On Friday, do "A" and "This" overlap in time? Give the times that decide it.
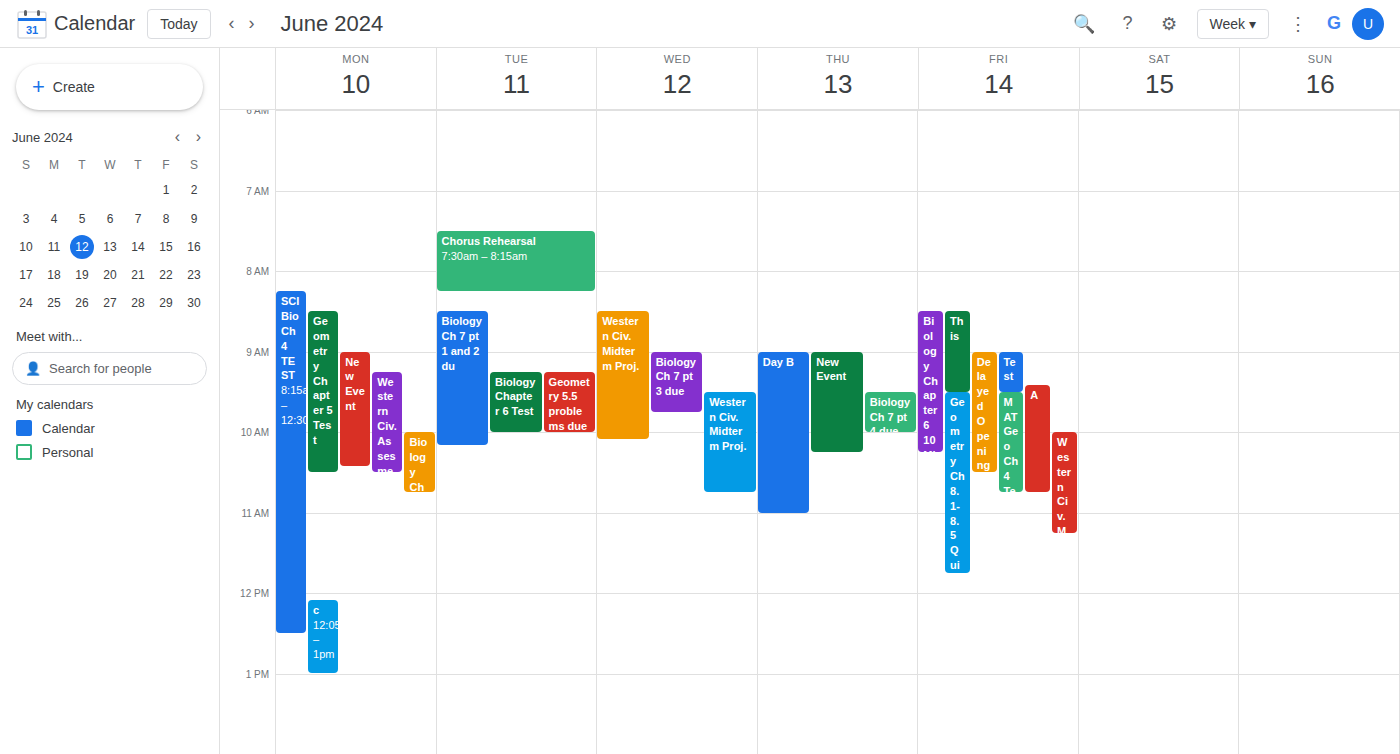
"A" starts at 9:25 AM, before "This" ends at 9:30 AM -- they overlap.